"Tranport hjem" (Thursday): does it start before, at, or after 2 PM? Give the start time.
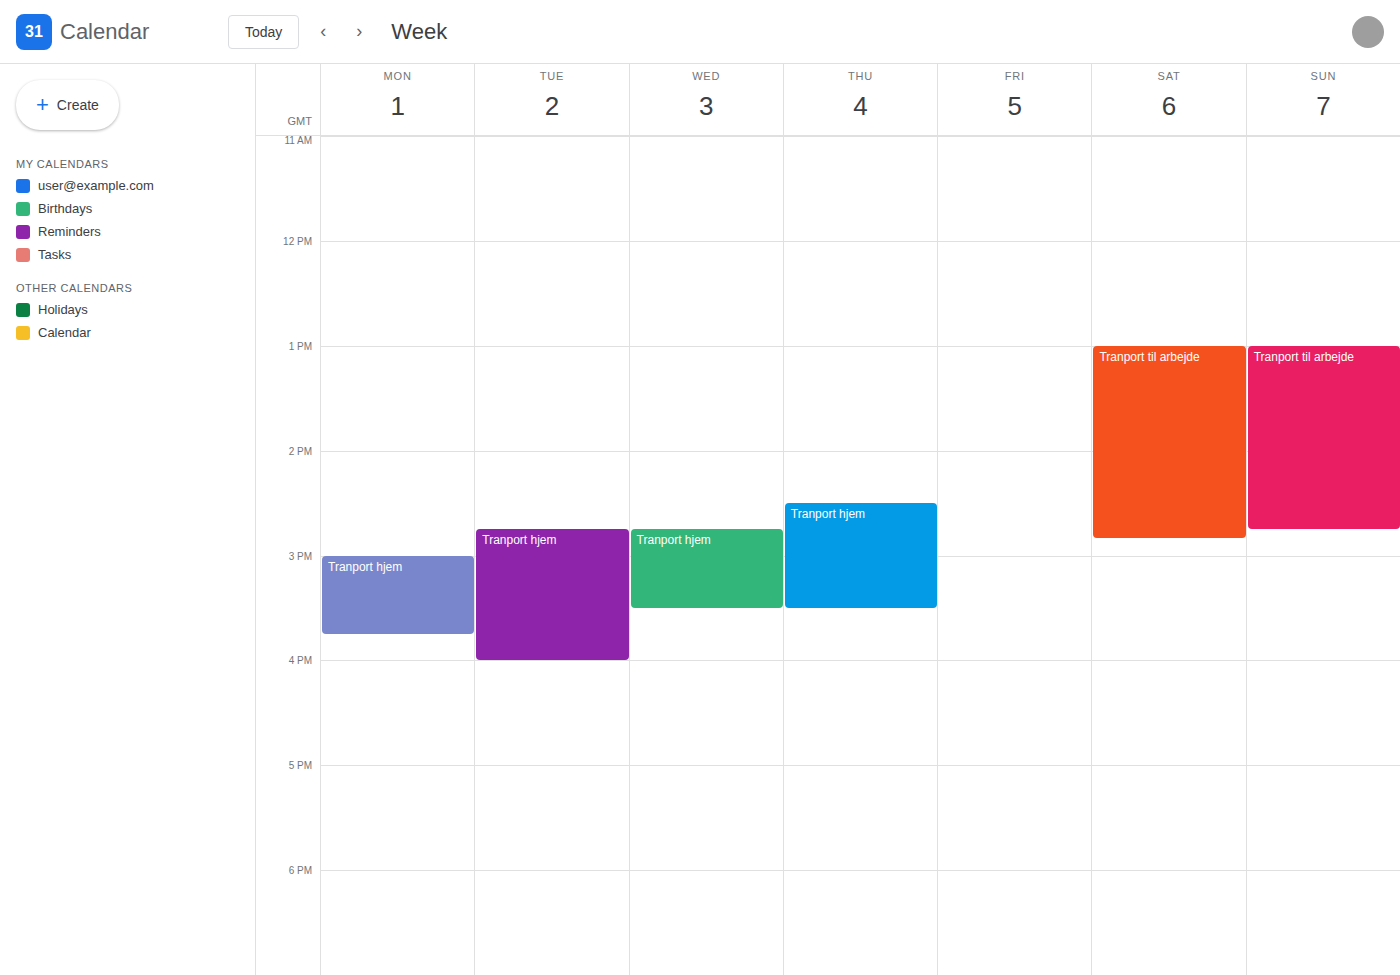
2:30 PM -- after 2 PM, 30 minutes below the 2 PM line.